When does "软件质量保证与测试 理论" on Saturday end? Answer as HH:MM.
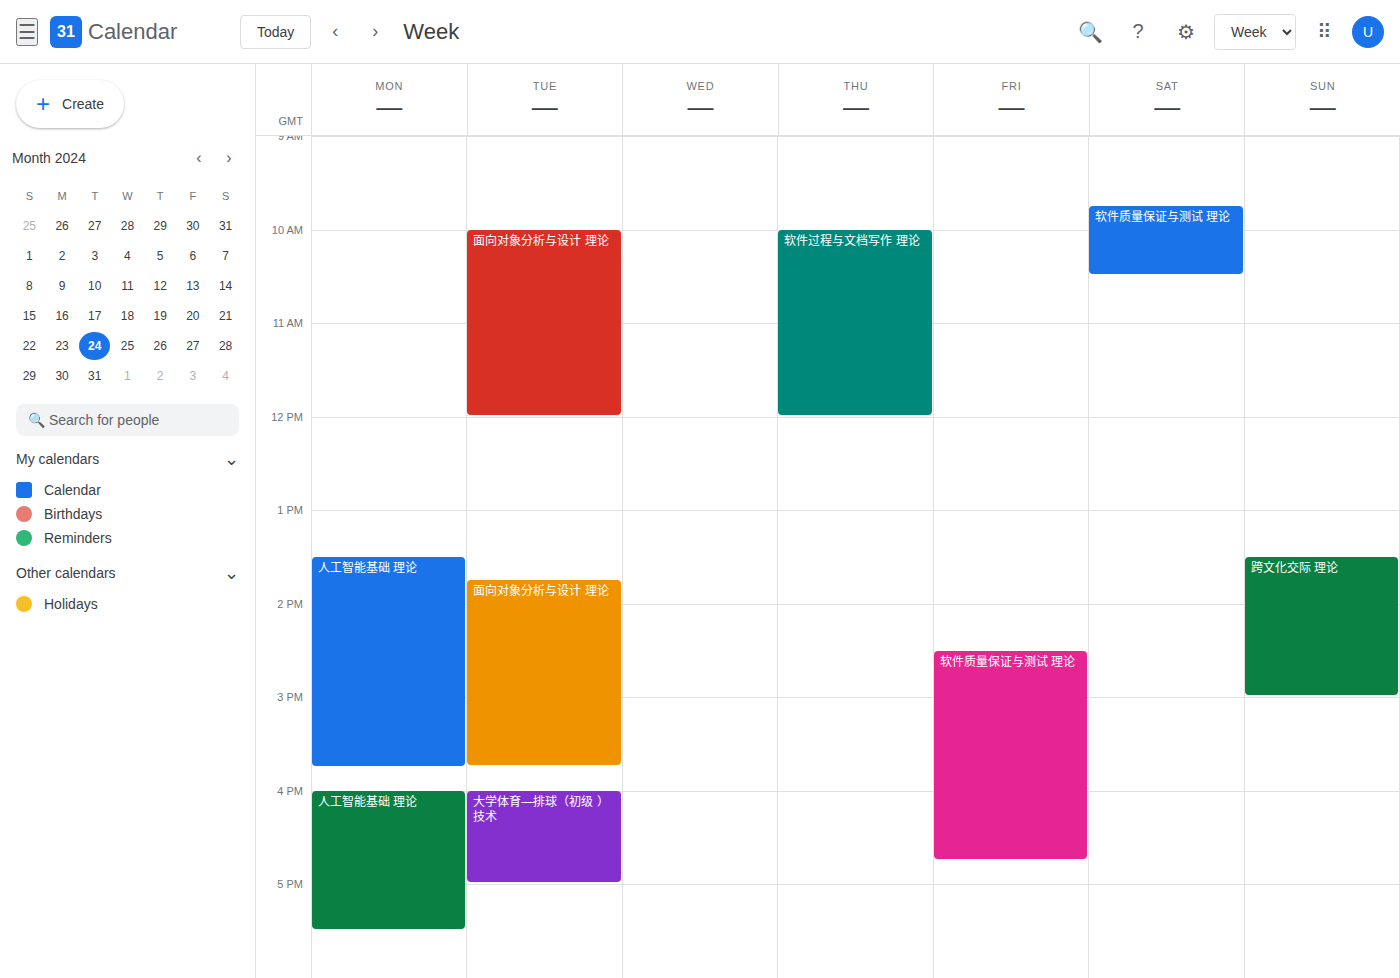
10:30